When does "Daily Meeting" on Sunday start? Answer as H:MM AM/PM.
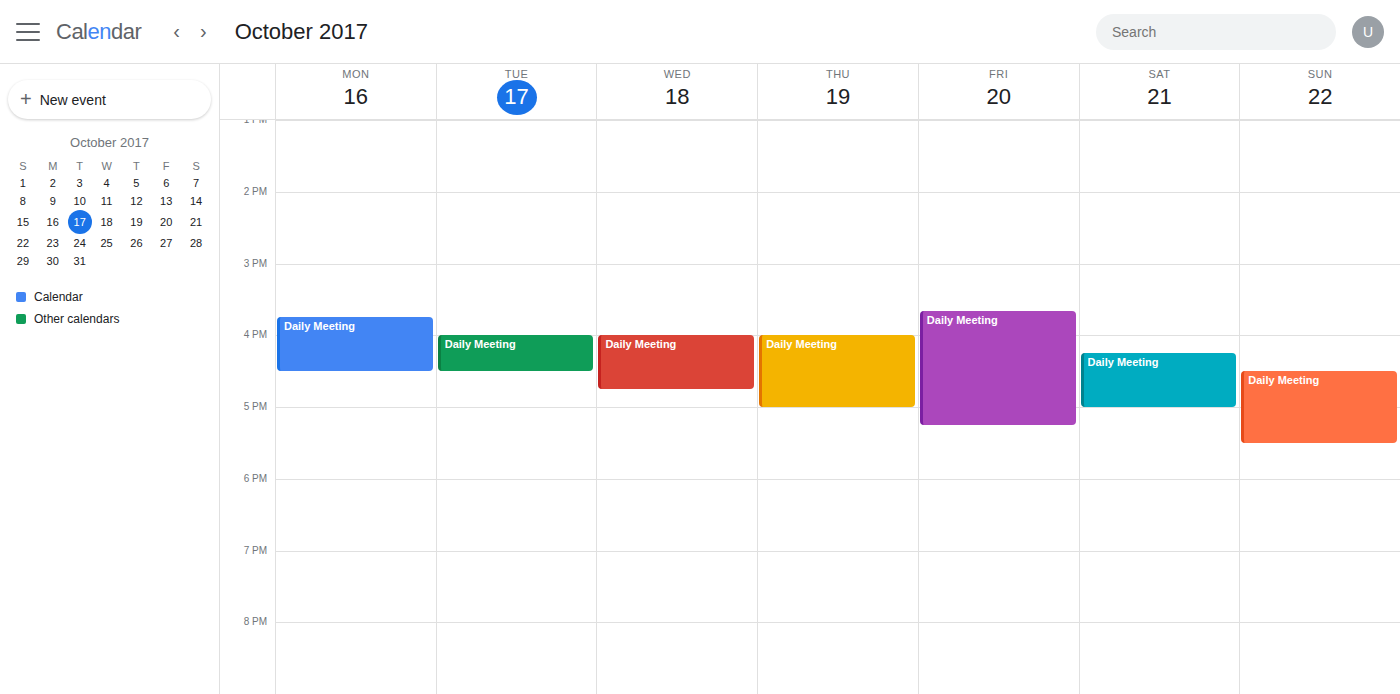
4:30 PM